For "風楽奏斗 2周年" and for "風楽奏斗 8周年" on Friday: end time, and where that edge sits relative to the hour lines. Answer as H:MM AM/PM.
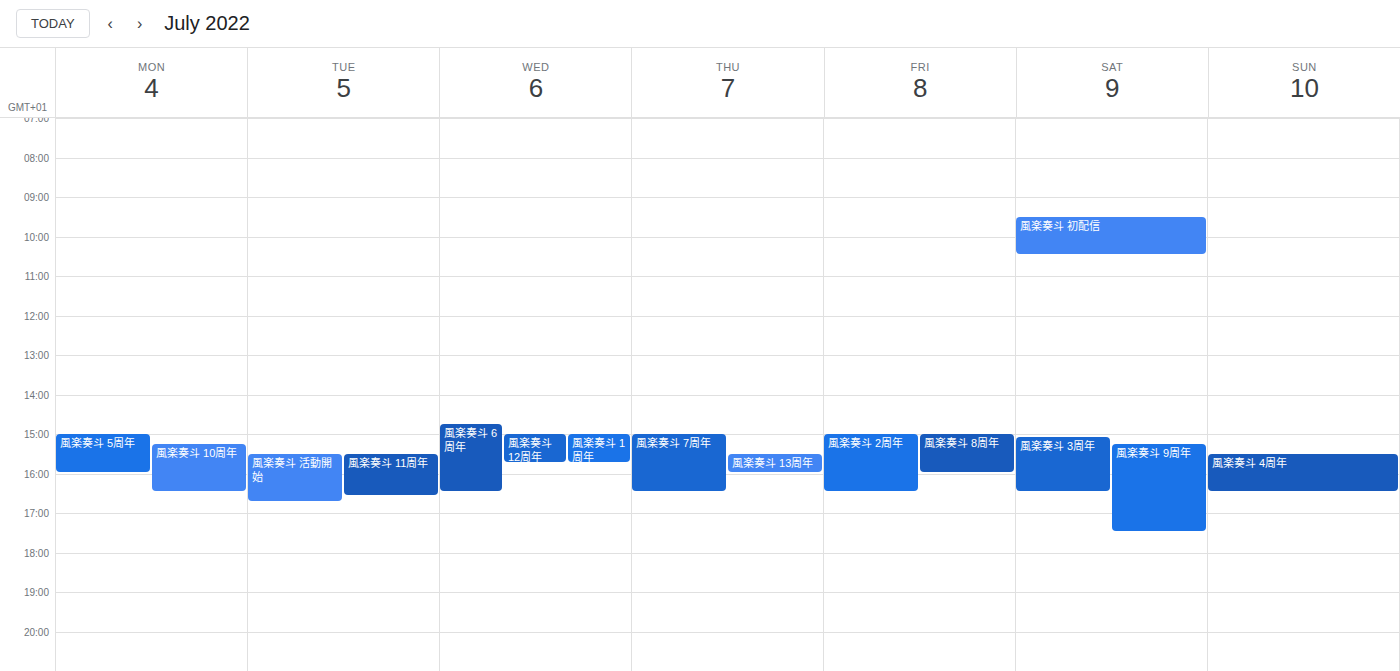
"風楽奏斗 2周年": 4:30 PM, halfway between the 4 PM and 5 PM lines. "風楽奏斗 8周年": 4:00 PM, exactly on the 4 PM line.